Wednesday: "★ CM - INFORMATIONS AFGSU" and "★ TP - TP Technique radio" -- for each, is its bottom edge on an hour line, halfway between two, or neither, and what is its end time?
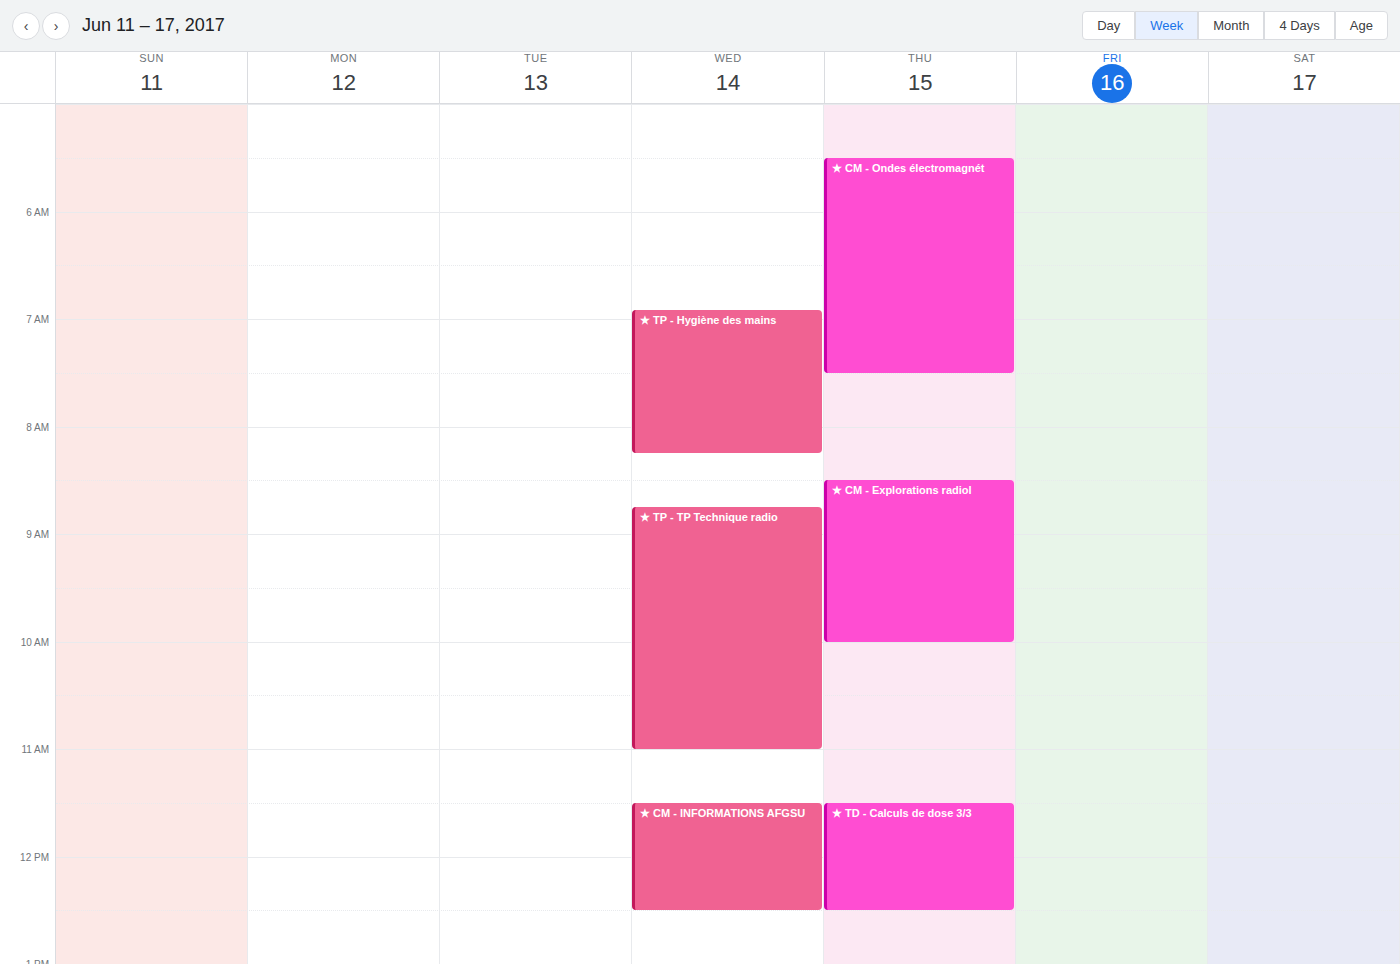
"★ CM - INFORMATIONS AFGSU": 12:30 PM, halfway between the 12 PM and 1 PM lines. "★ TP - TP Technique radio": 11:00 AM, exactly on the 11 AM line.